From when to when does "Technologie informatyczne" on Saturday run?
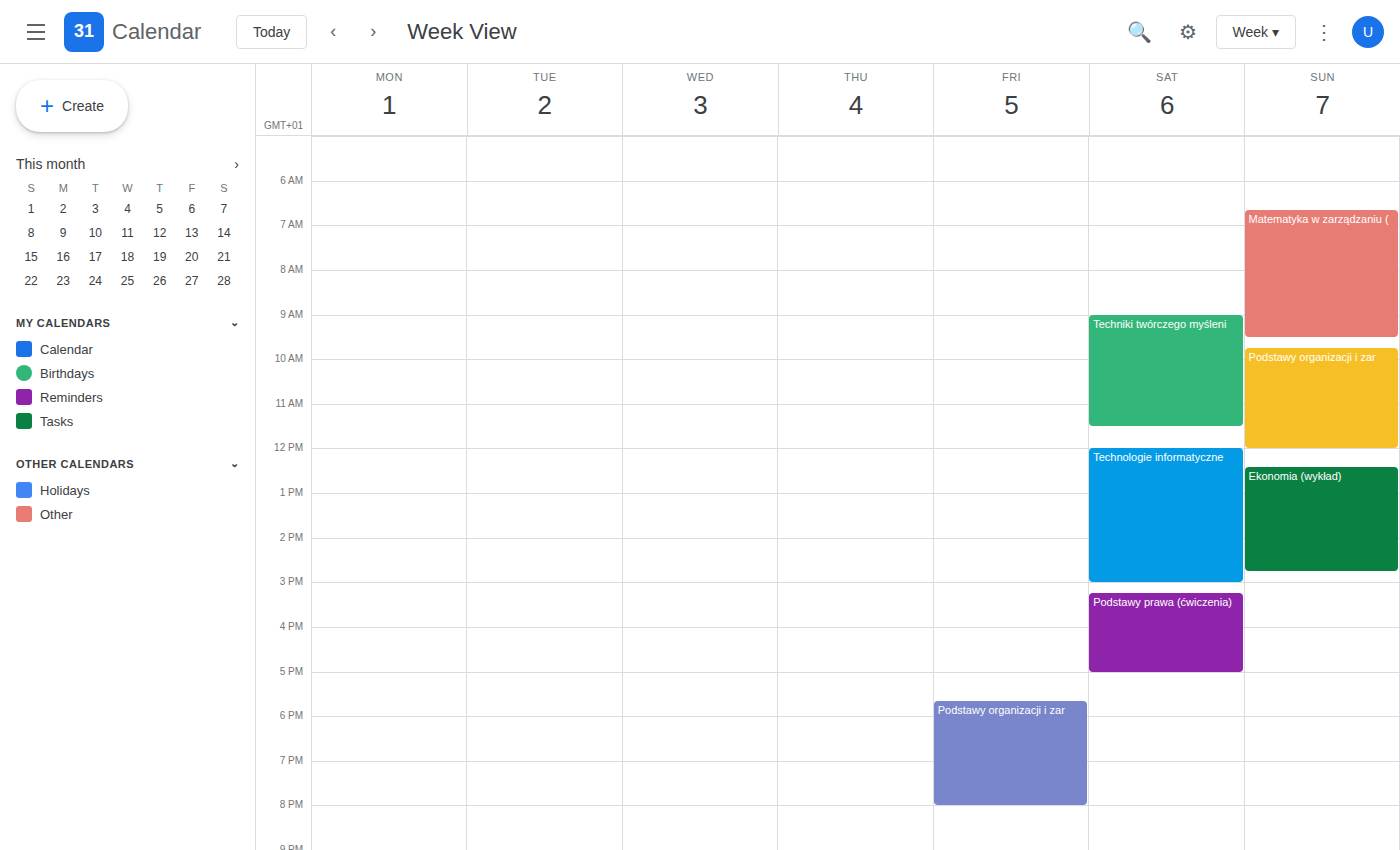
12:00 PM to 3:00 PM